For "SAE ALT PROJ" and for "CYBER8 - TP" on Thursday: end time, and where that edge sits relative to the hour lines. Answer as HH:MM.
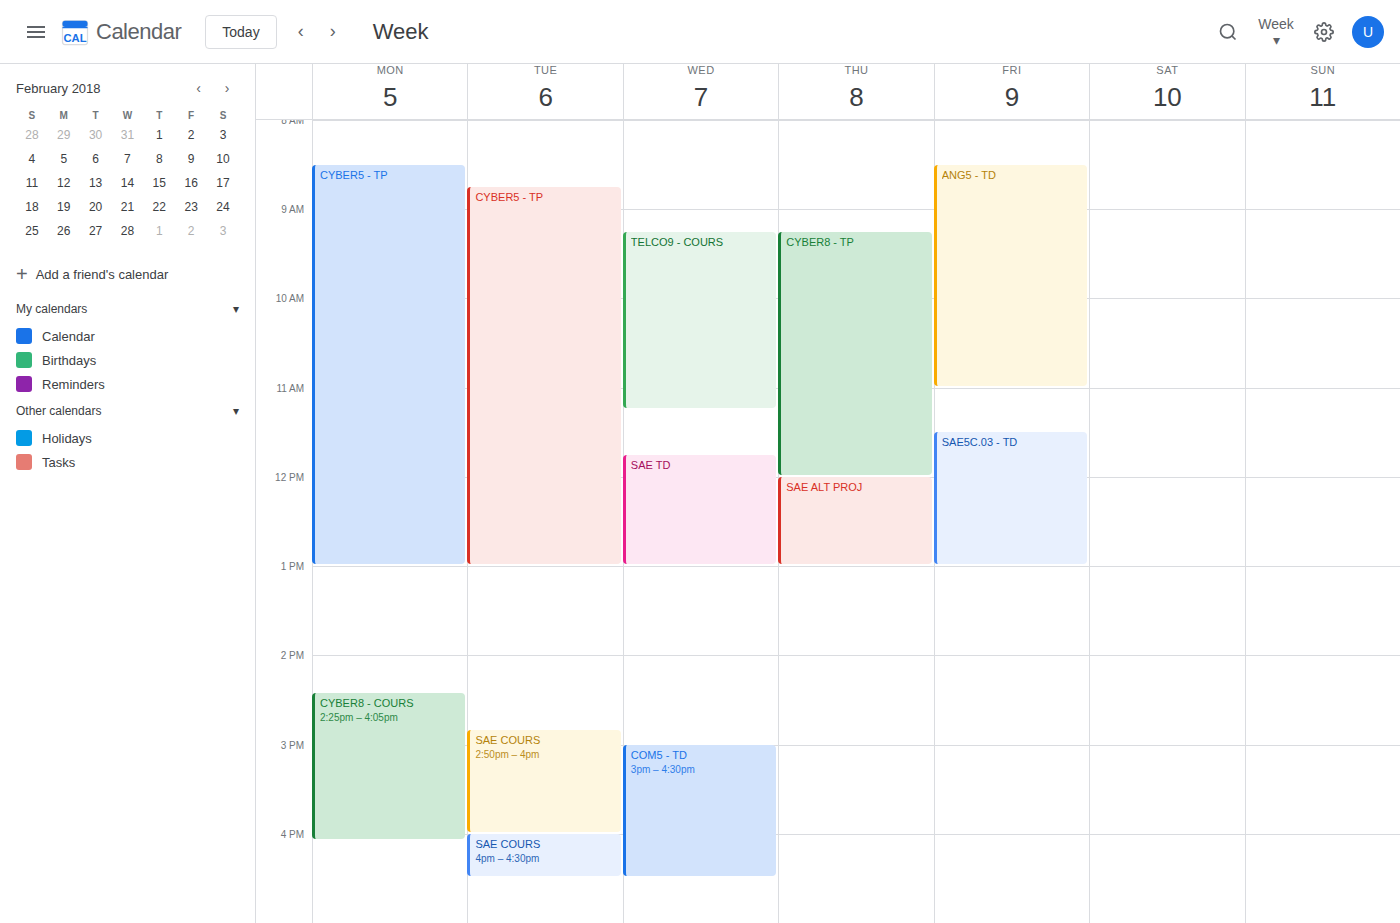
"SAE ALT PROJ": 13:00, exactly on the 13:00 line. "CYBER8 - TP": 12:00, exactly on the 12:00 line.